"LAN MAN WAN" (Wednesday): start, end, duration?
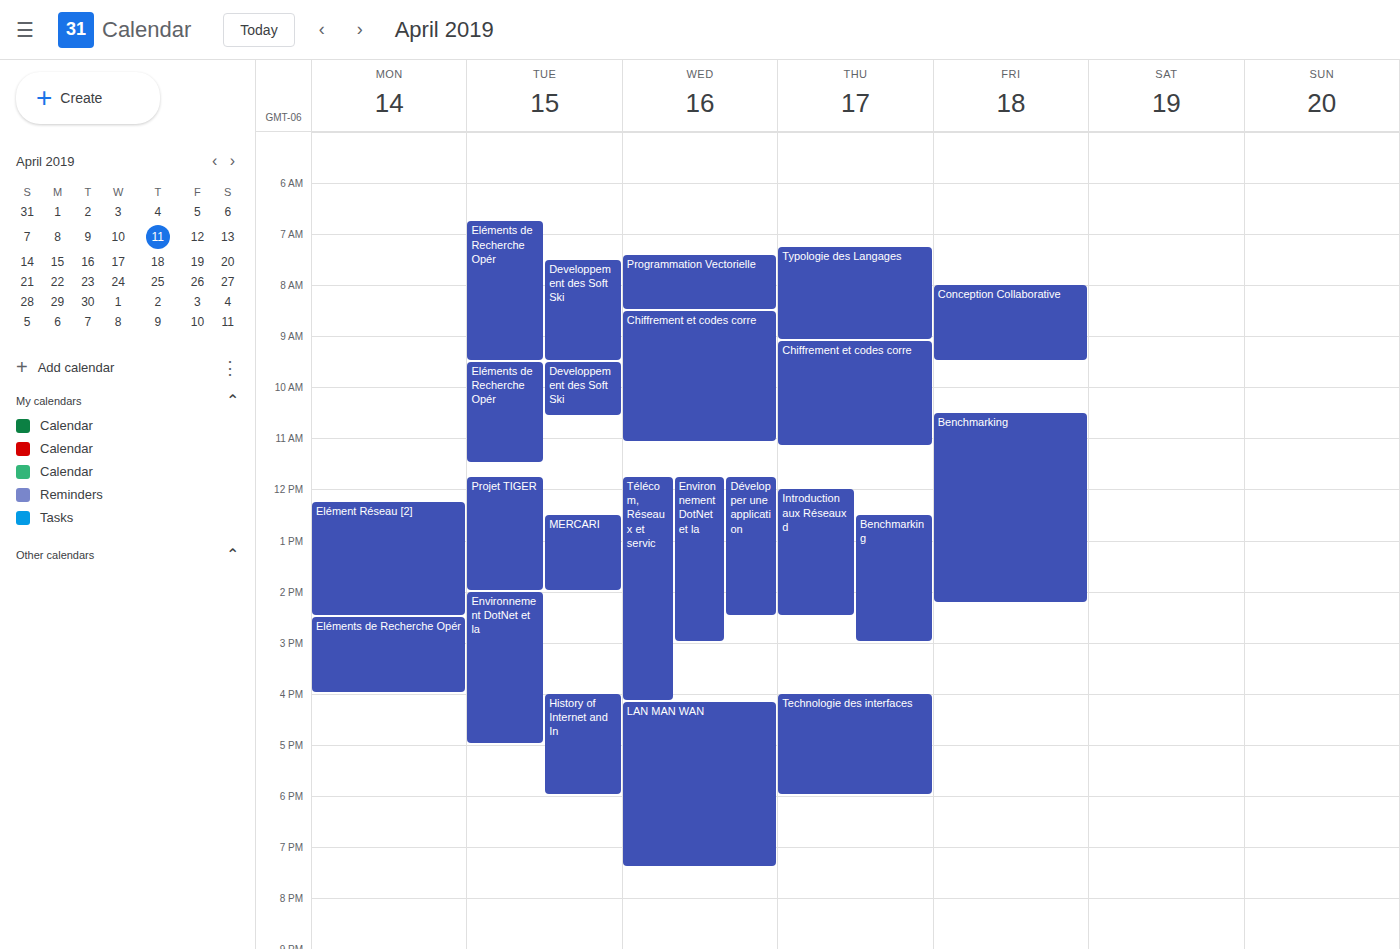
16:10 to 19:25, 3 hours 15 minutes